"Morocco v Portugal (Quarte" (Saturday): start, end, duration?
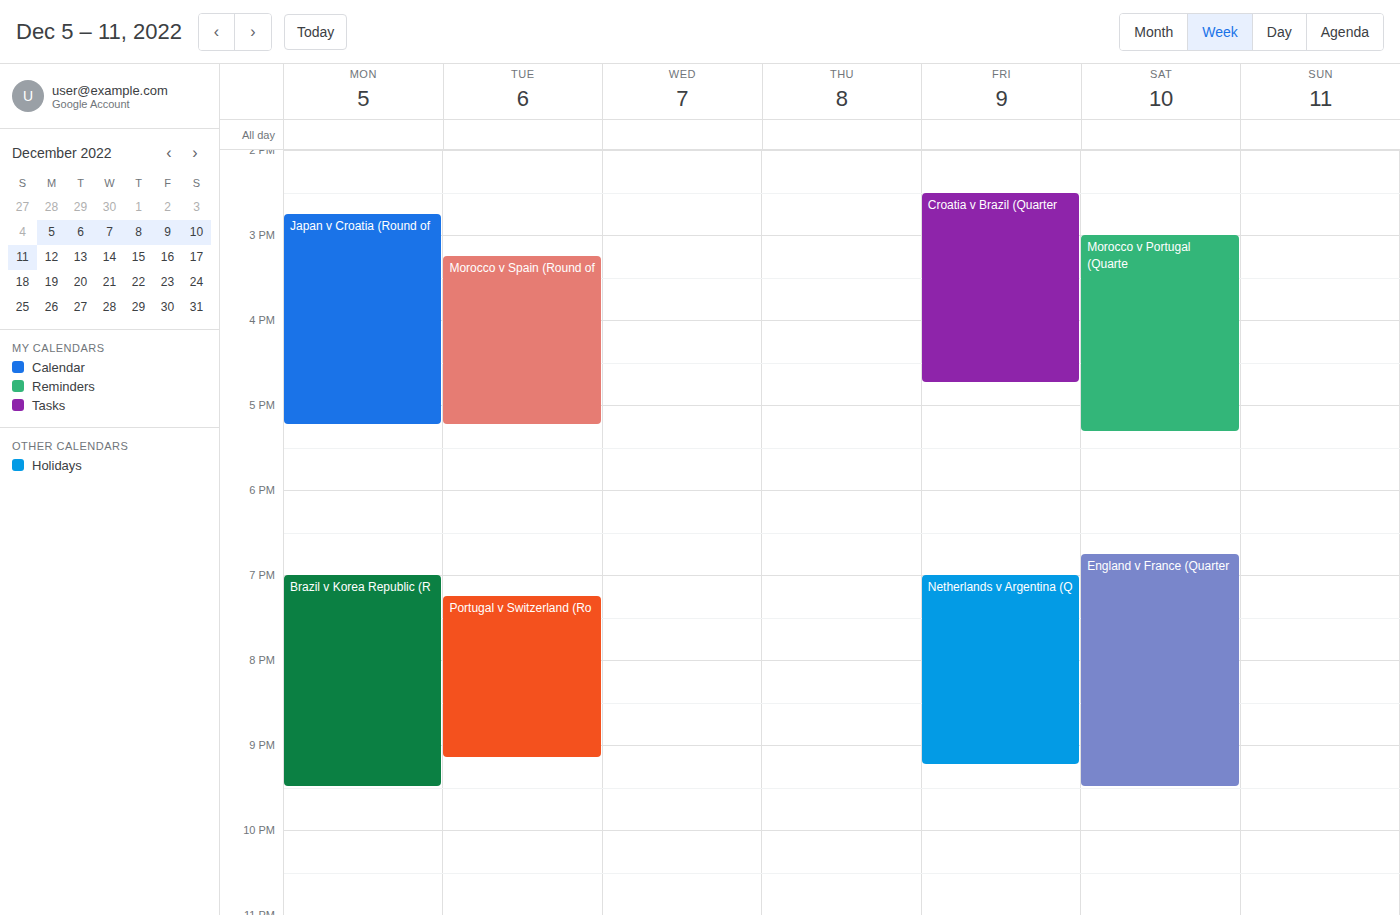
3:00 PM to 5:20 PM, 2 hours 20 minutes